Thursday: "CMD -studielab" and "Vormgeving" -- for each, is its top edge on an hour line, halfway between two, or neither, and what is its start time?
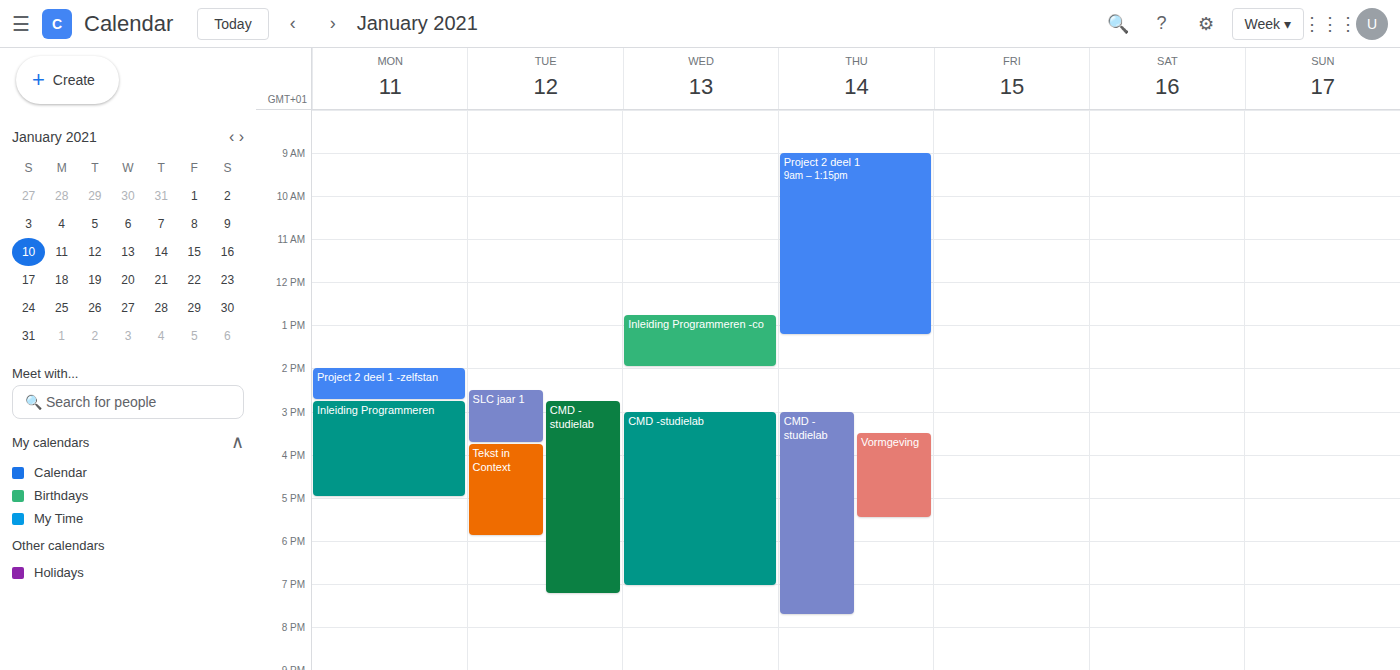
"CMD -studielab": 3:00 PM, exactly on the 3 PM line. "Vormgeving": 3:30 PM, halfway between the 3 PM and 4 PM lines.